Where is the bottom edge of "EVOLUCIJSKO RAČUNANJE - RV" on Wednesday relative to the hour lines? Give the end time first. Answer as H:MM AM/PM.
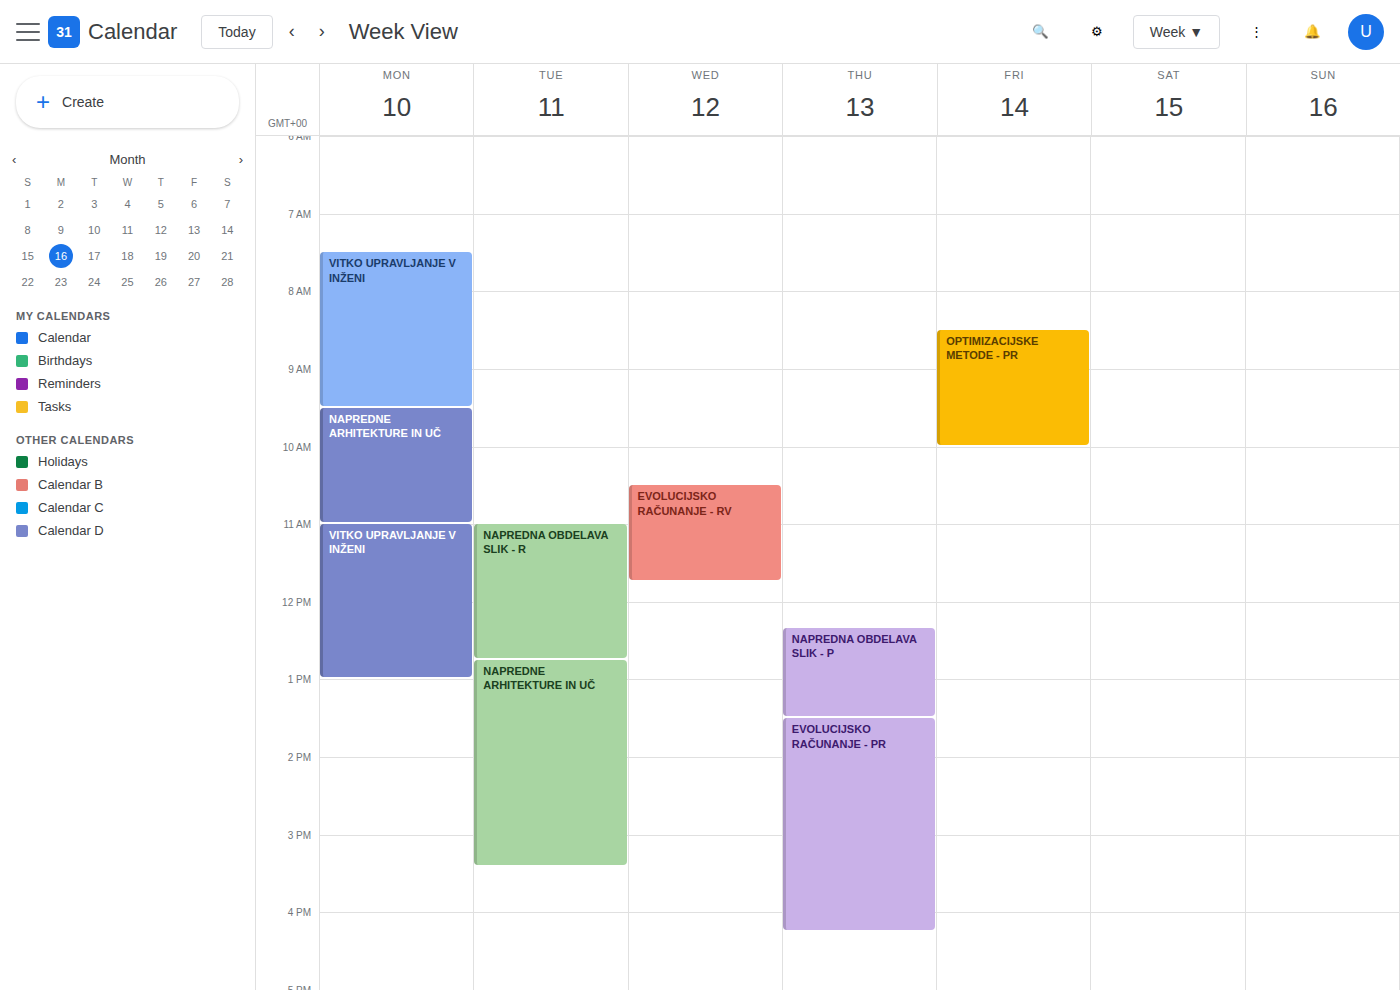
11:45 AM -- neither: three quarters of the way from the 11 AM line to the 12 PM line.